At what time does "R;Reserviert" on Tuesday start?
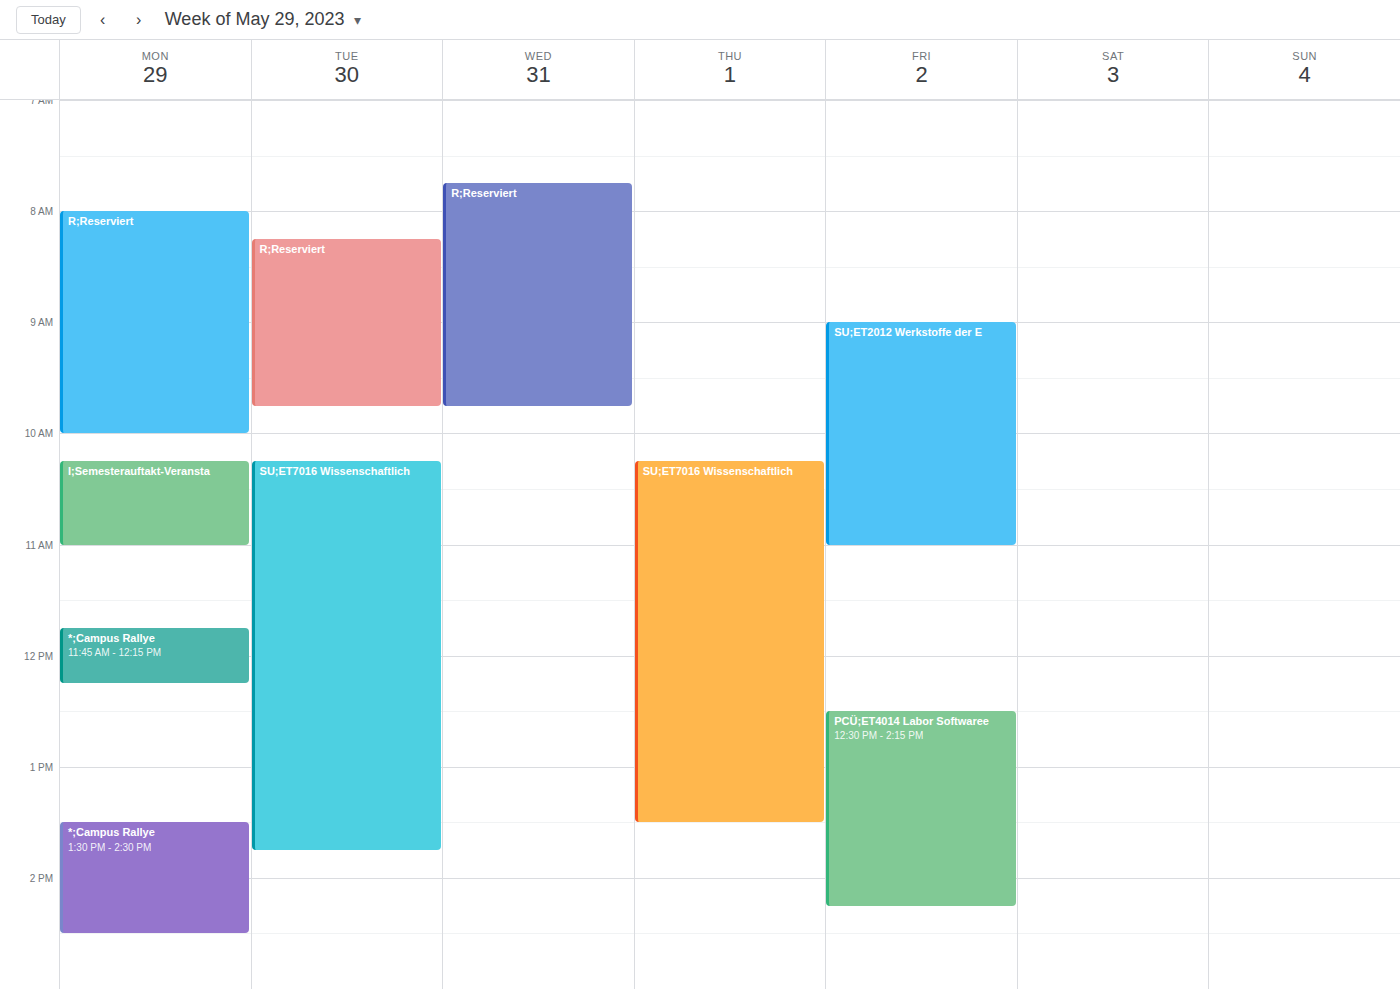
8:15 AM